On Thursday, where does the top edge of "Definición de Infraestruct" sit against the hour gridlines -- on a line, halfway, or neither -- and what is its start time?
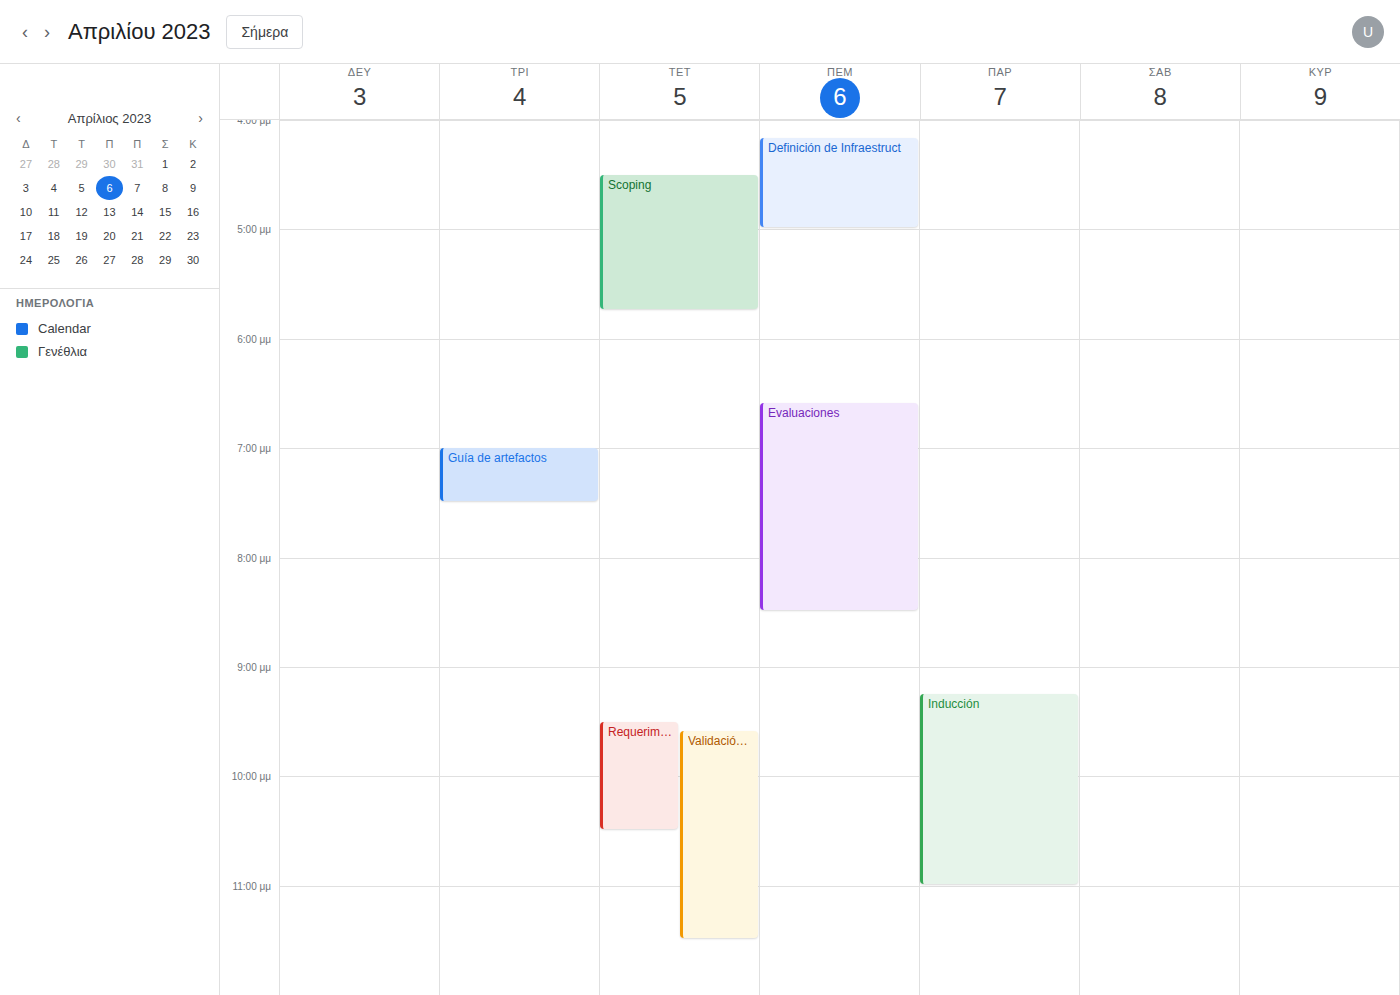
4:10 PM -- neither: 10 minutes below the 4 PM line and 50 minutes above the 5 PM line.